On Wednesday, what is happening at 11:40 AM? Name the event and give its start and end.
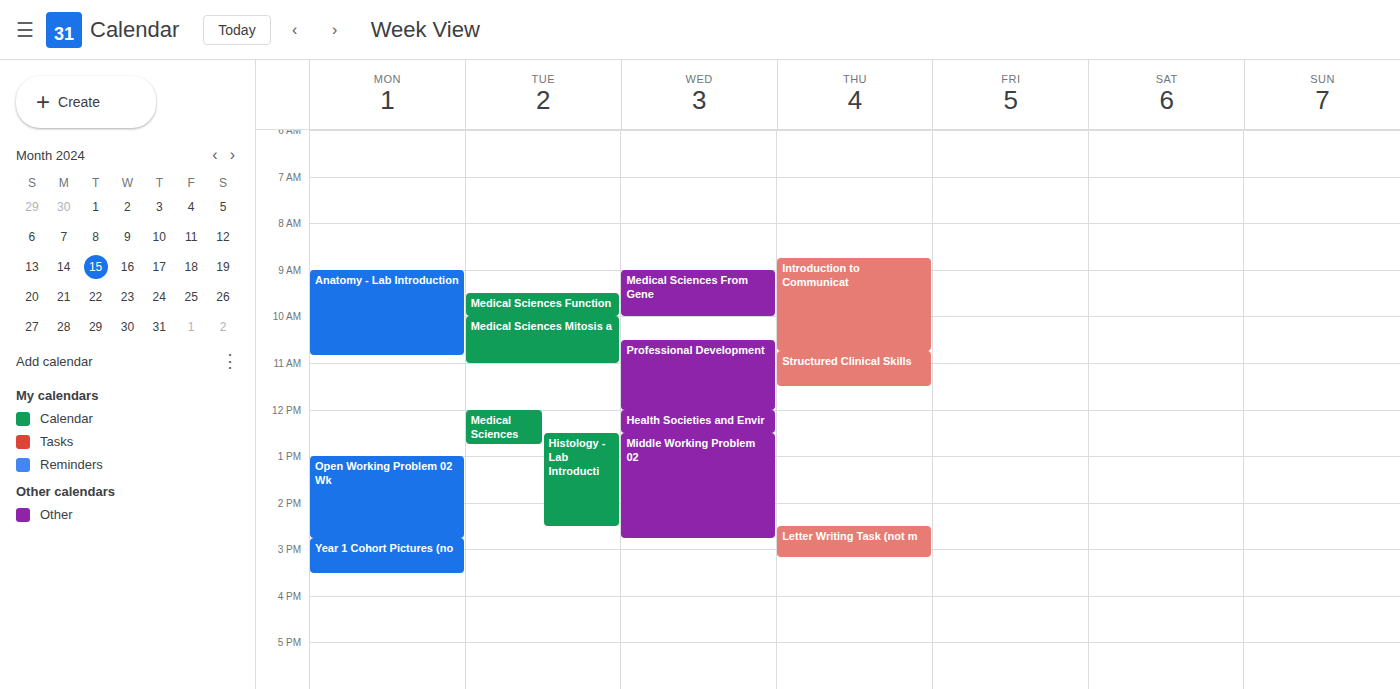
"Professional Development", 10:30 AM to 12:00 PM